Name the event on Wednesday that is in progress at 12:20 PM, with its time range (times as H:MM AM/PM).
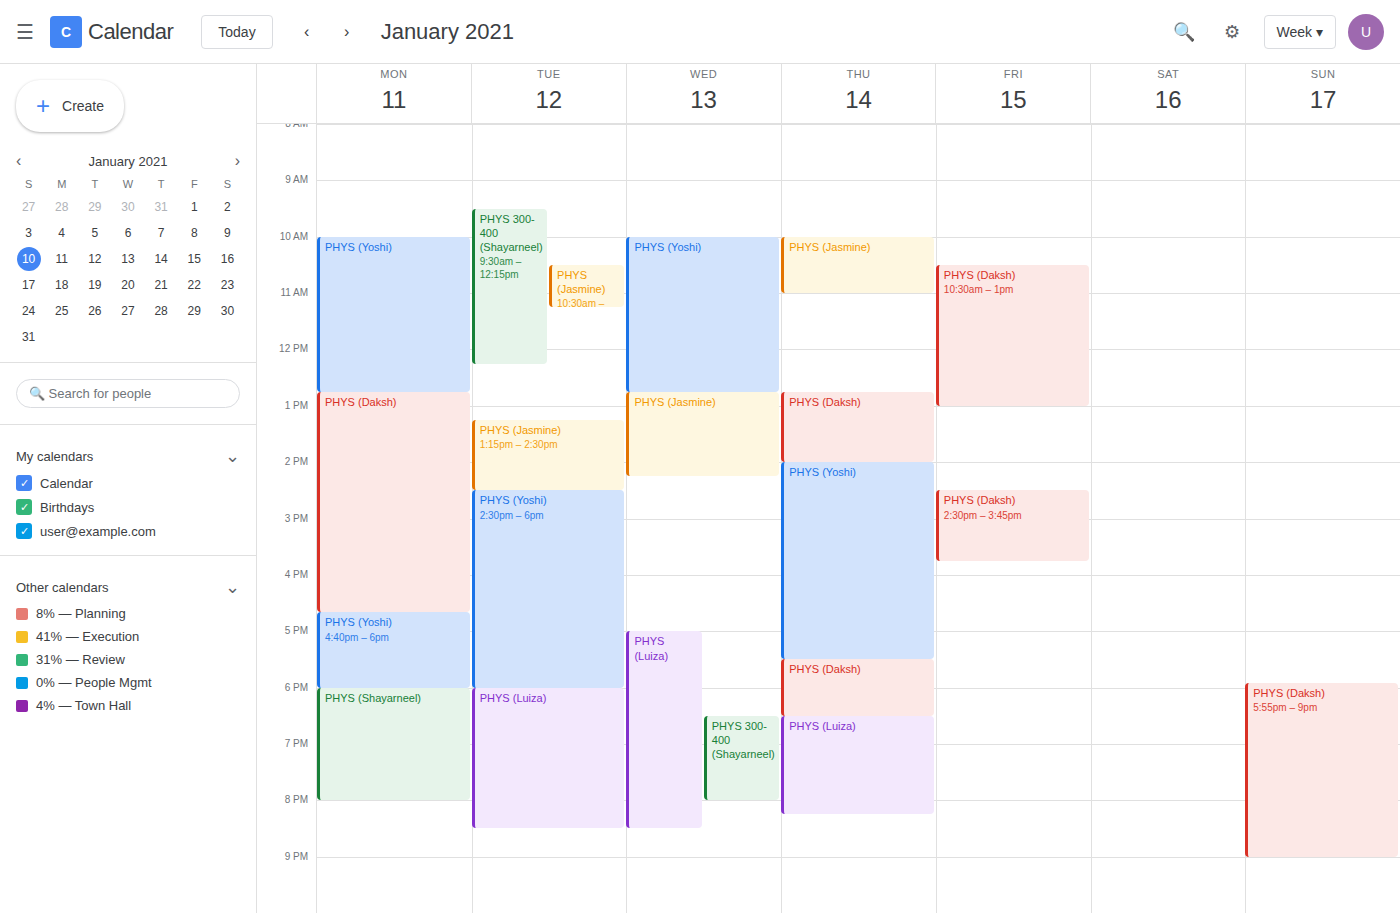
"PHYS (Yoshi)", 10:00 AM to 12:45 PM